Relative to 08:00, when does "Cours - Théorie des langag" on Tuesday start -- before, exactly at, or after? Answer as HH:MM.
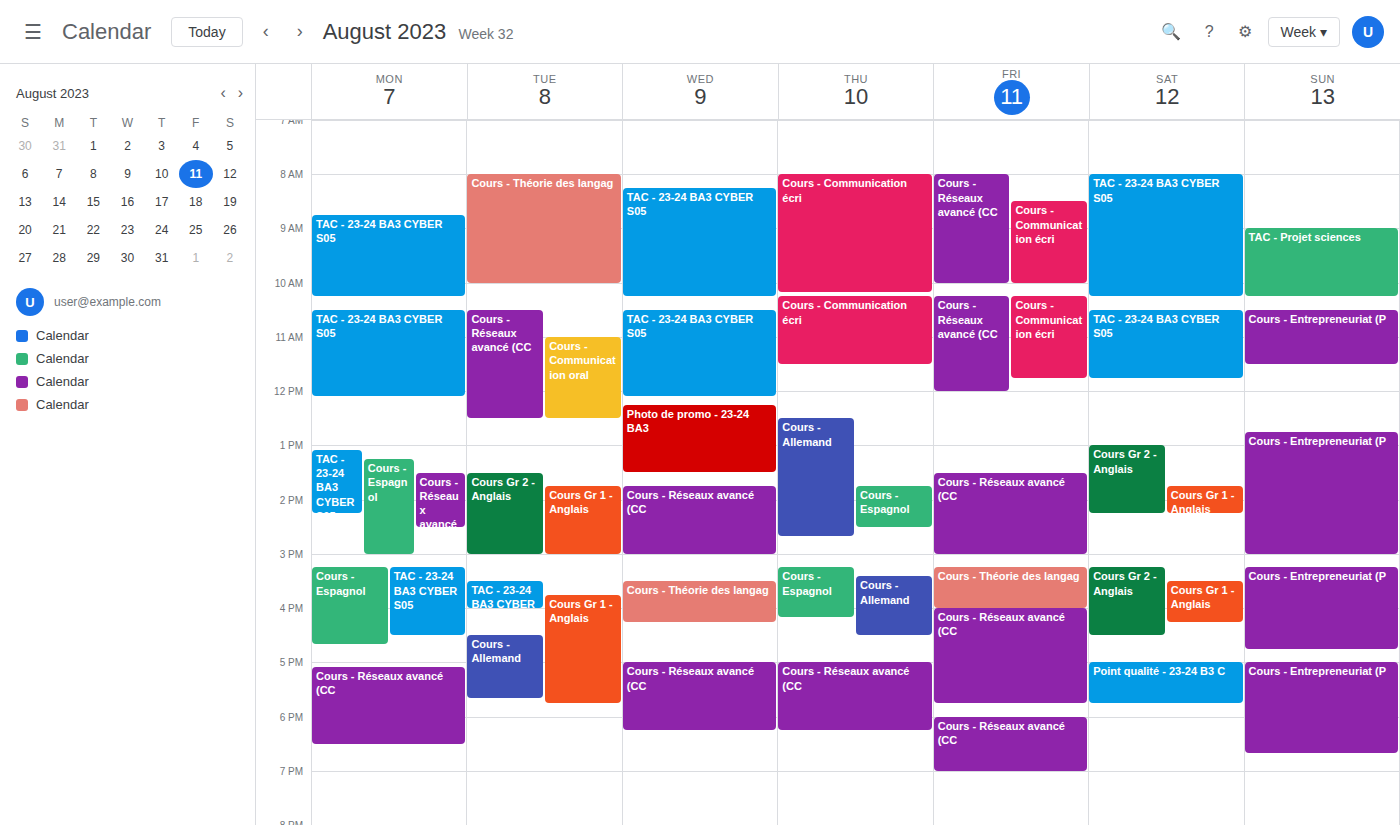
08:00 -- exactly at 08:00, on the 08:00 line.